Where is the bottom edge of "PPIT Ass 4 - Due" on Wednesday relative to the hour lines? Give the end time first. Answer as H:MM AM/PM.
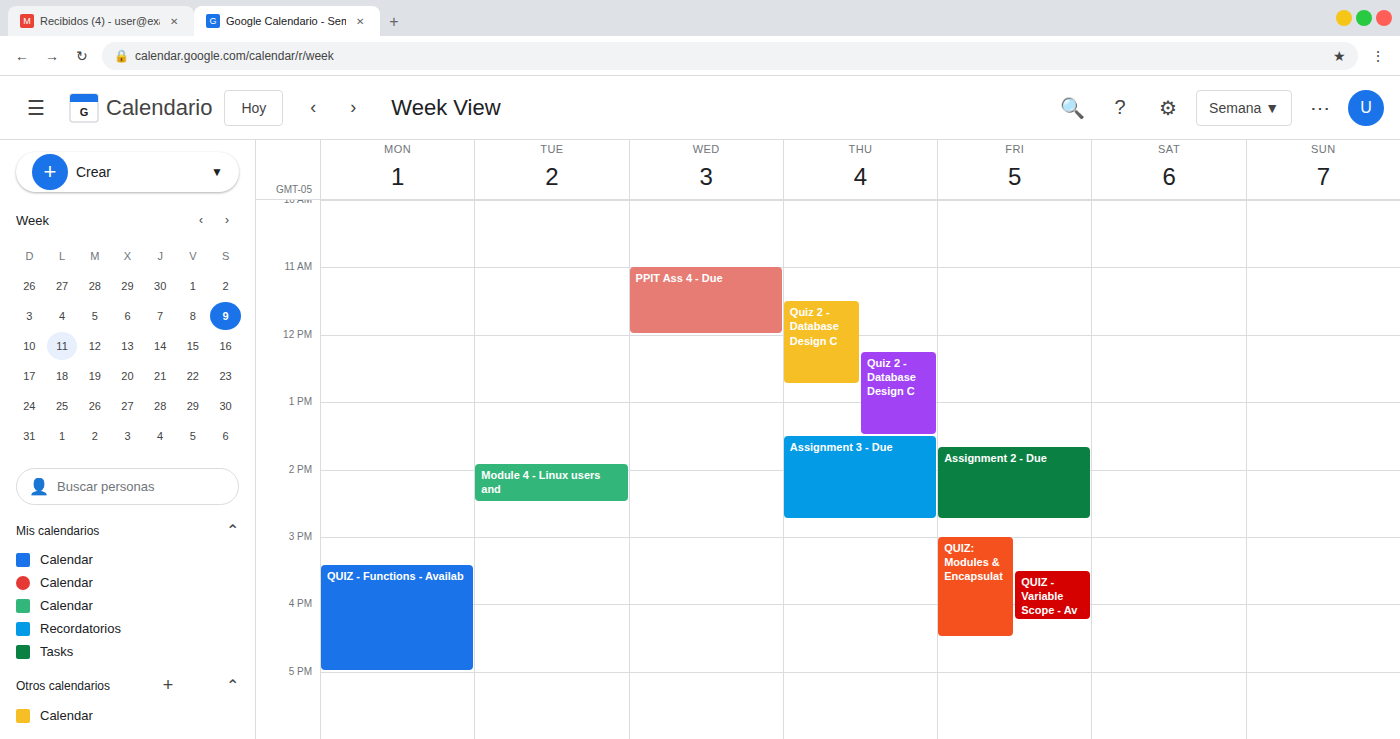
12:00 PM -- exactly on the 12 PM line.